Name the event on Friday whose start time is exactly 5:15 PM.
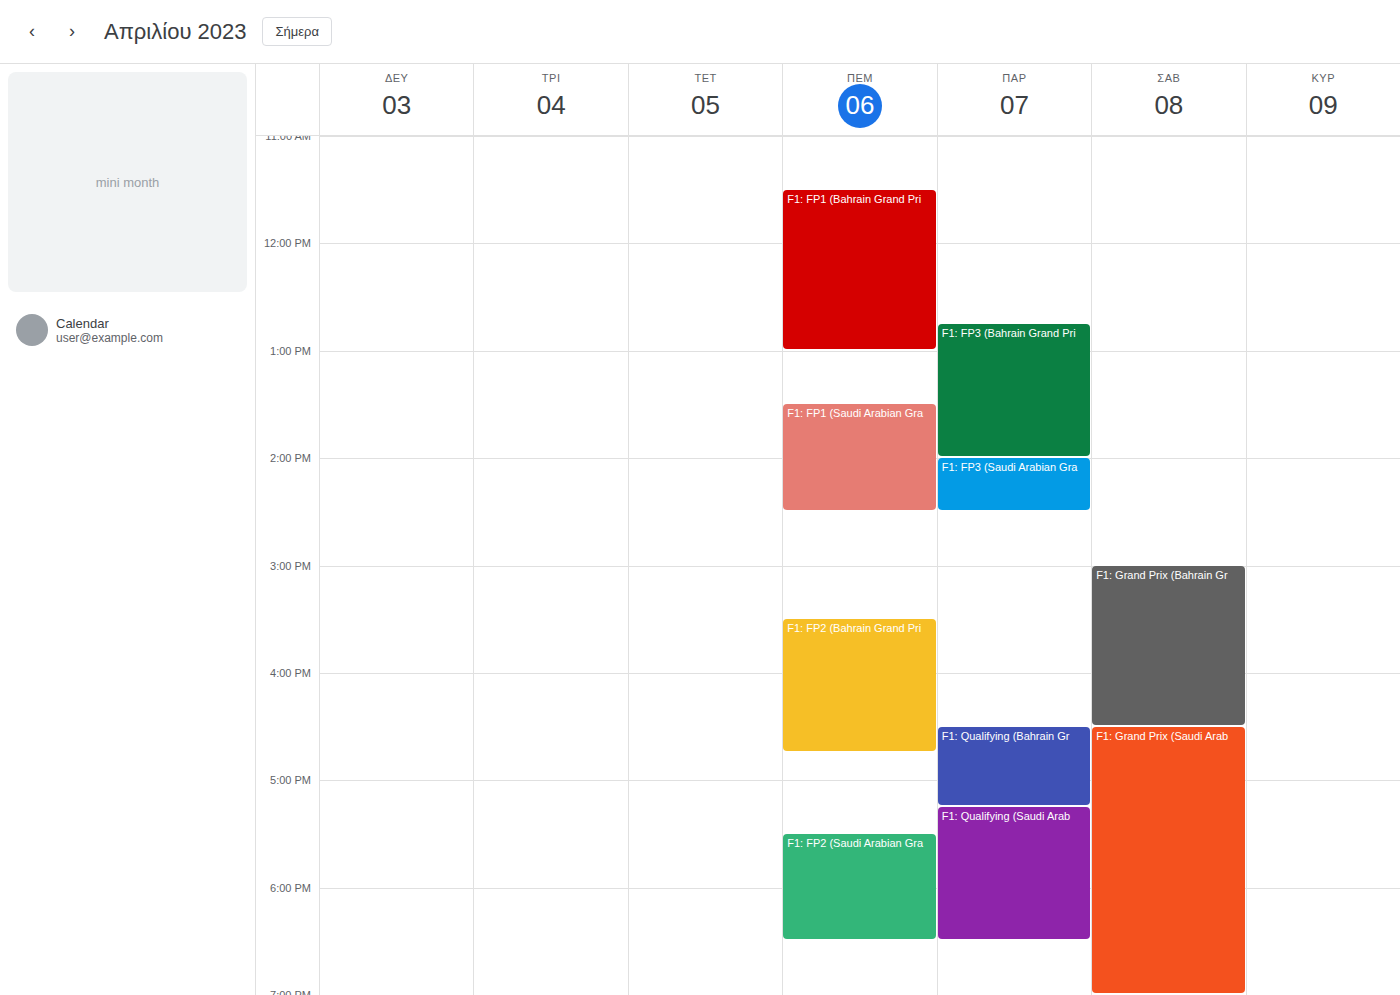
"F1: Qualifying (Saudi Arab"